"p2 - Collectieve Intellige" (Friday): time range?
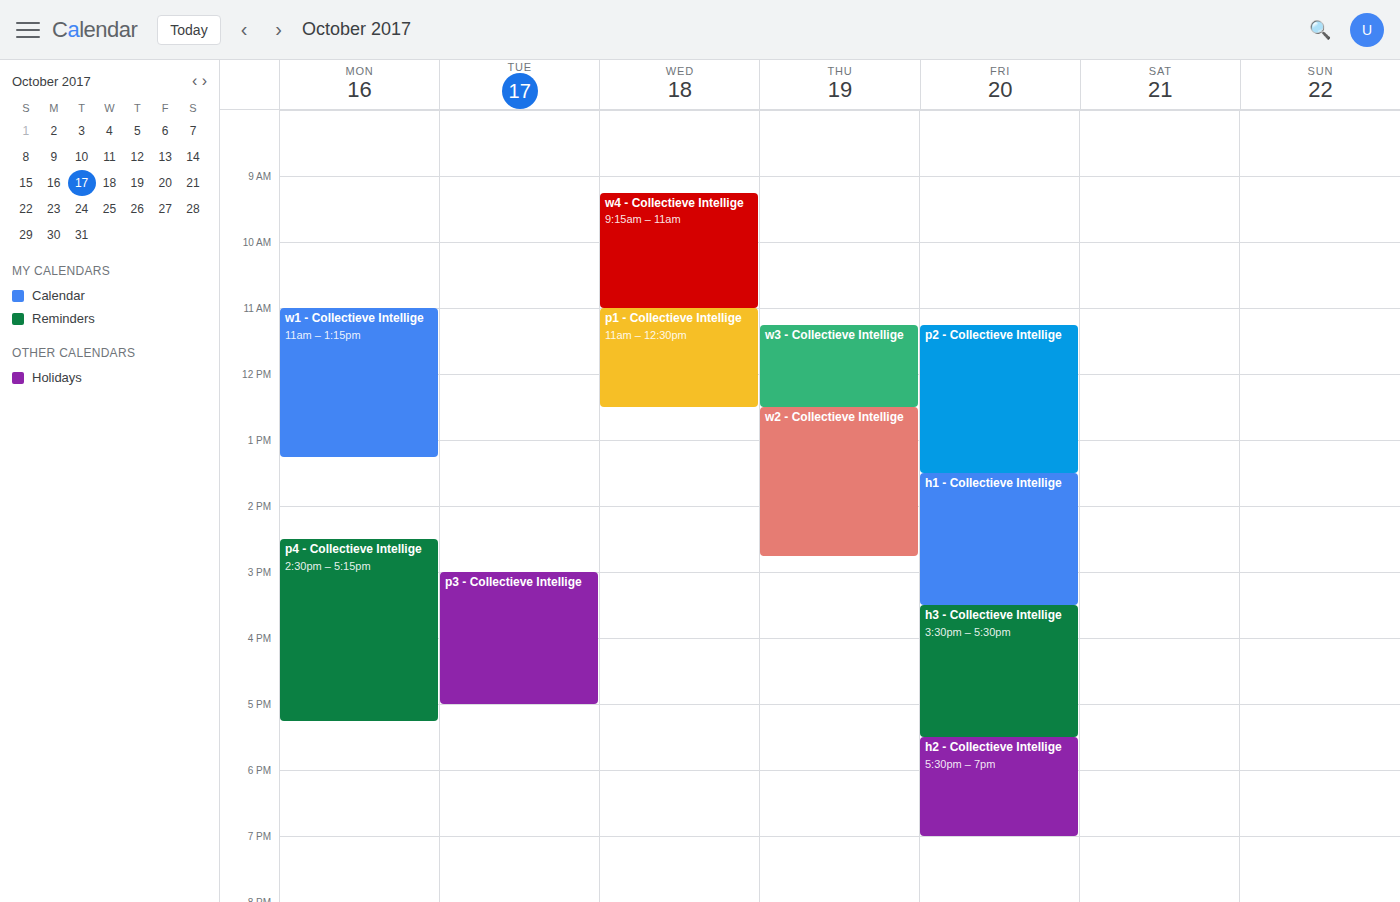
11:15 AM to 1:30 PM